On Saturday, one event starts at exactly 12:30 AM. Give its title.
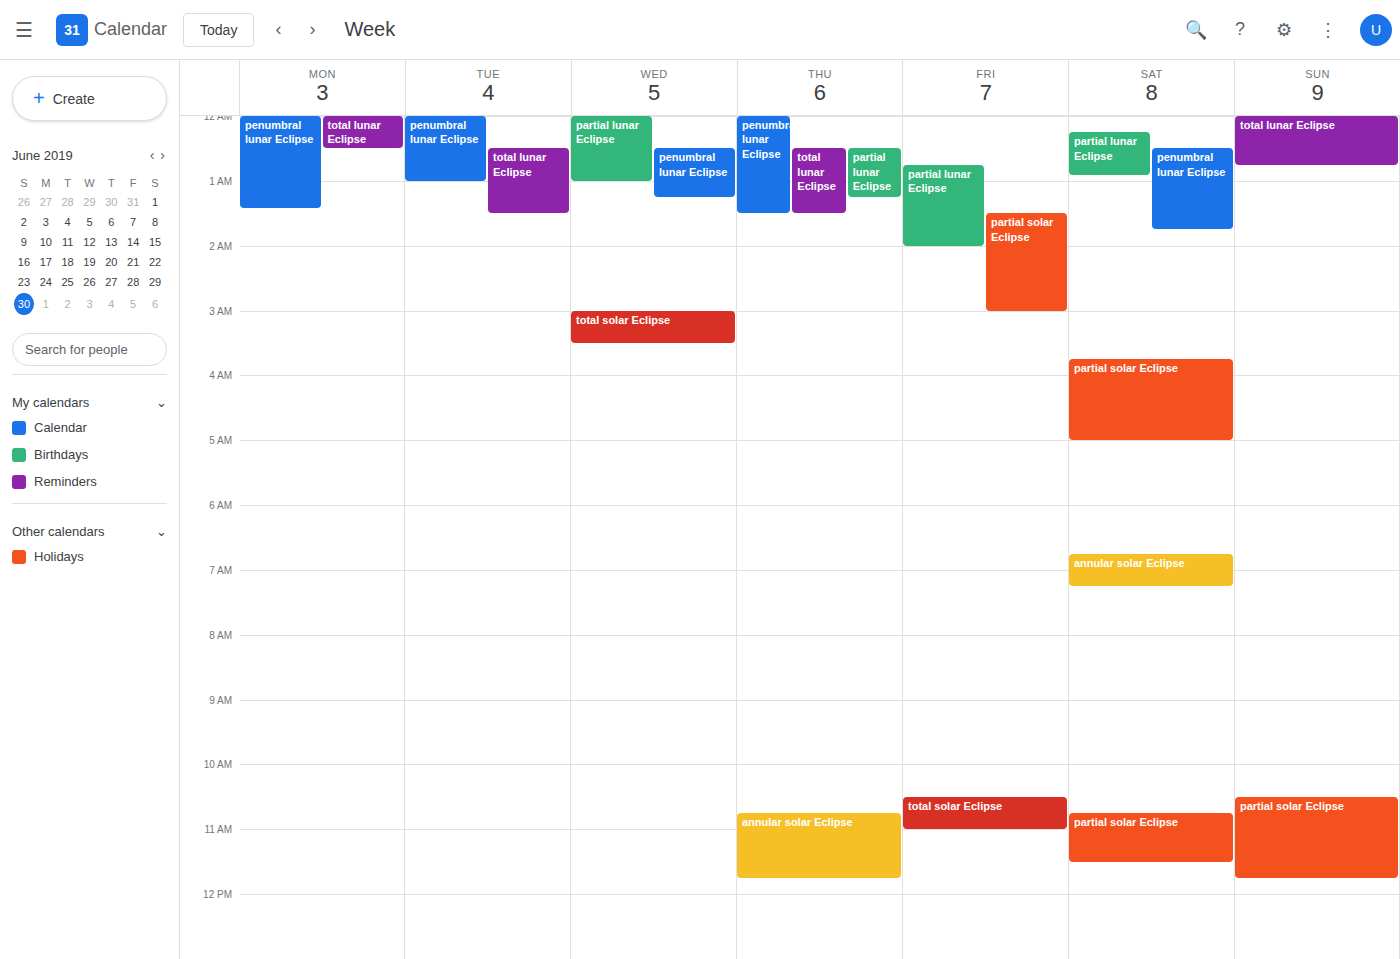
"penumbral lunar Eclipse"